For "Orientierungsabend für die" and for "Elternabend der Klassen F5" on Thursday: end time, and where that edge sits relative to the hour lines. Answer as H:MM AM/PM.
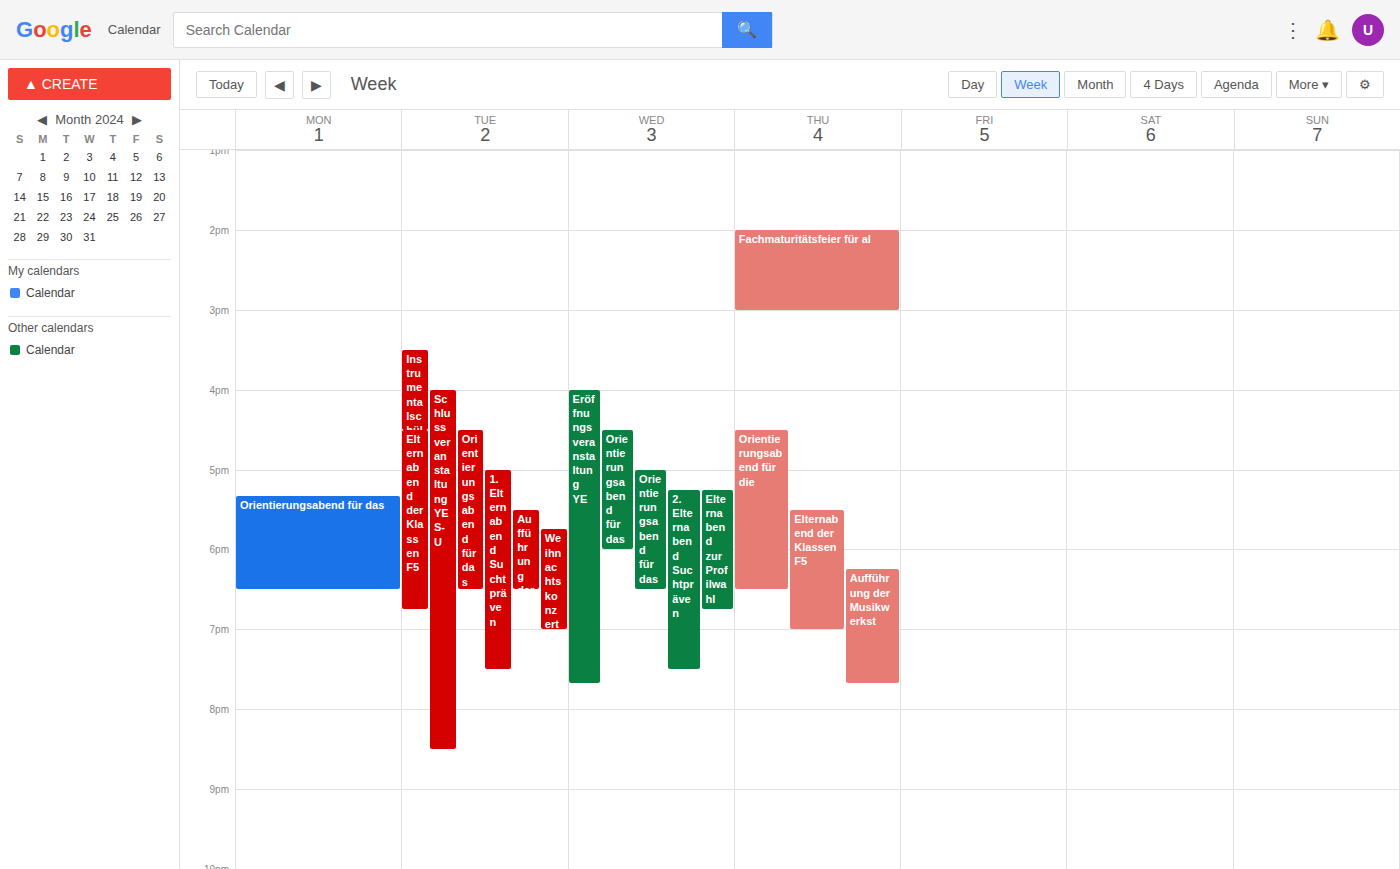
"Orientierungsabend für die": 6:30 PM, halfway between the 6 PM and 7 PM lines. "Elternabend der Klassen F5": 7:00 PM, exactly on the 7 PM line.